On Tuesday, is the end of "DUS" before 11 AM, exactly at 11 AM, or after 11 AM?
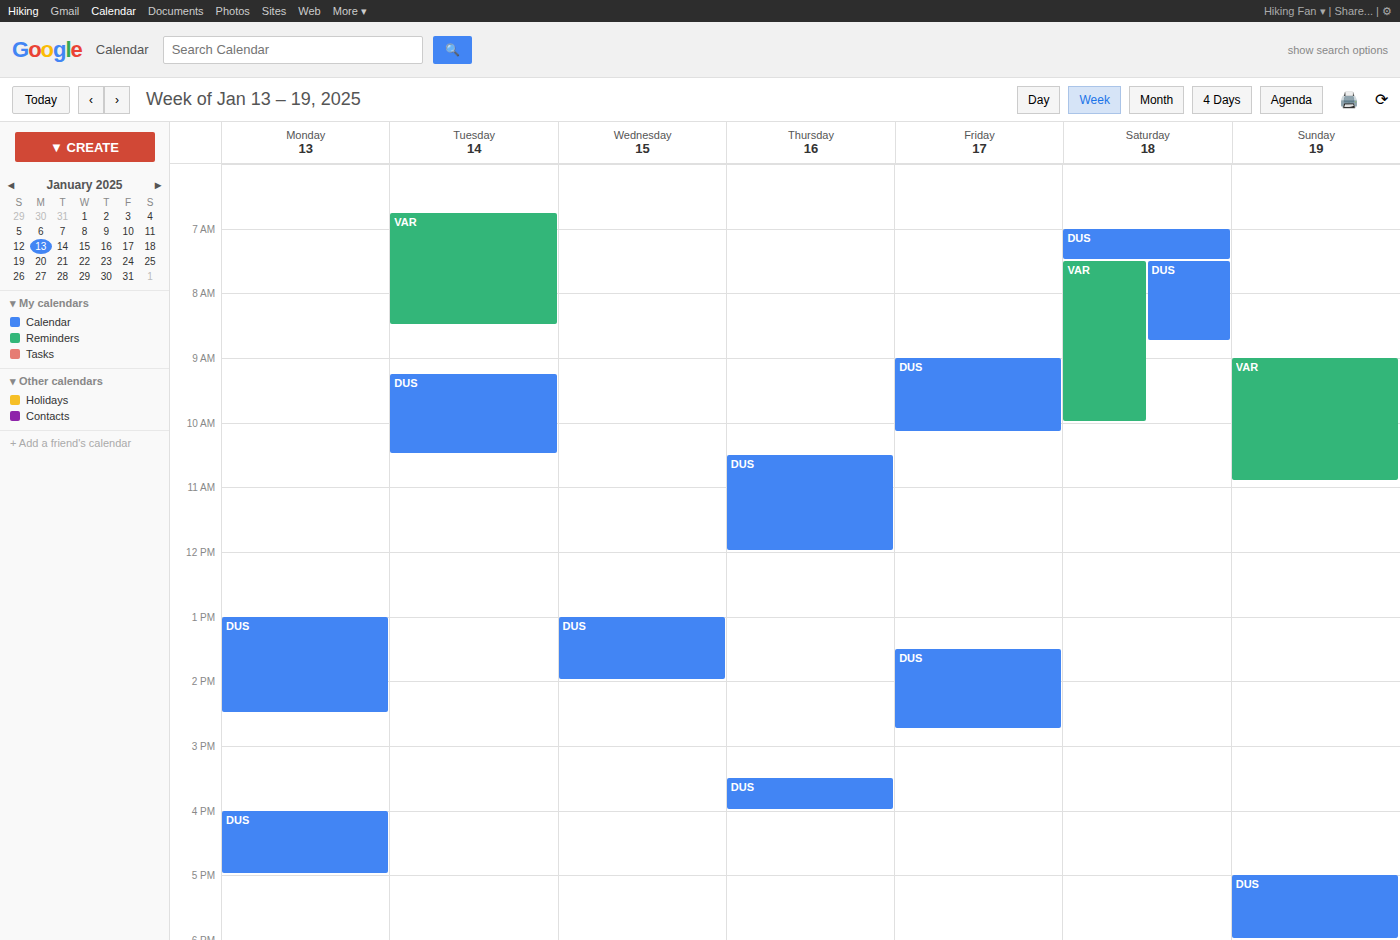
10:30 AM -- before 11 AM, 30 minutes above the 11 AM line.